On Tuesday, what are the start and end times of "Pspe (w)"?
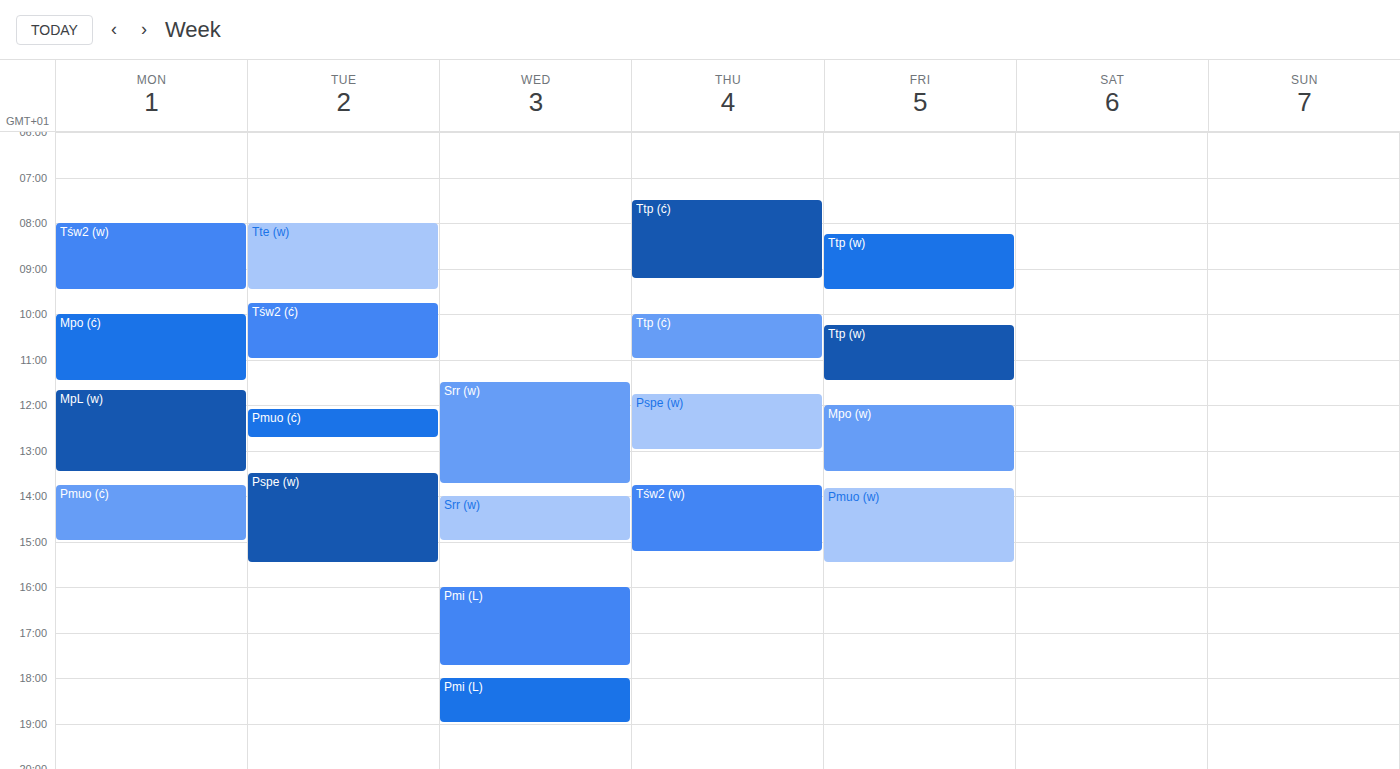
13:30 to 15:30